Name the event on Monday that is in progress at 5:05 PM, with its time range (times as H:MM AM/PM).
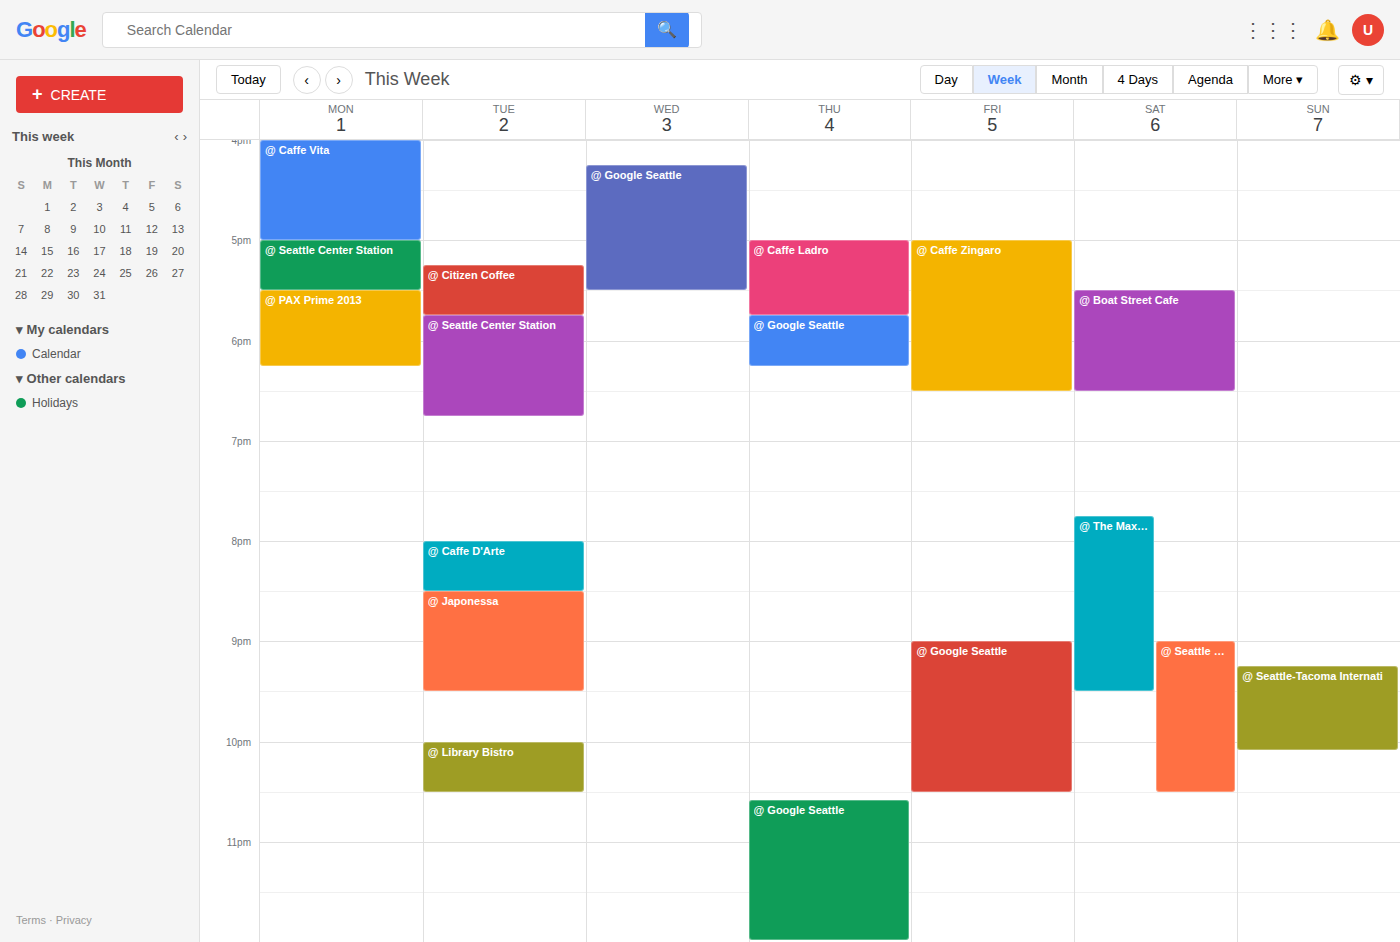
"@ Seattle Center Station", 5:00 PM to 5:30 PM